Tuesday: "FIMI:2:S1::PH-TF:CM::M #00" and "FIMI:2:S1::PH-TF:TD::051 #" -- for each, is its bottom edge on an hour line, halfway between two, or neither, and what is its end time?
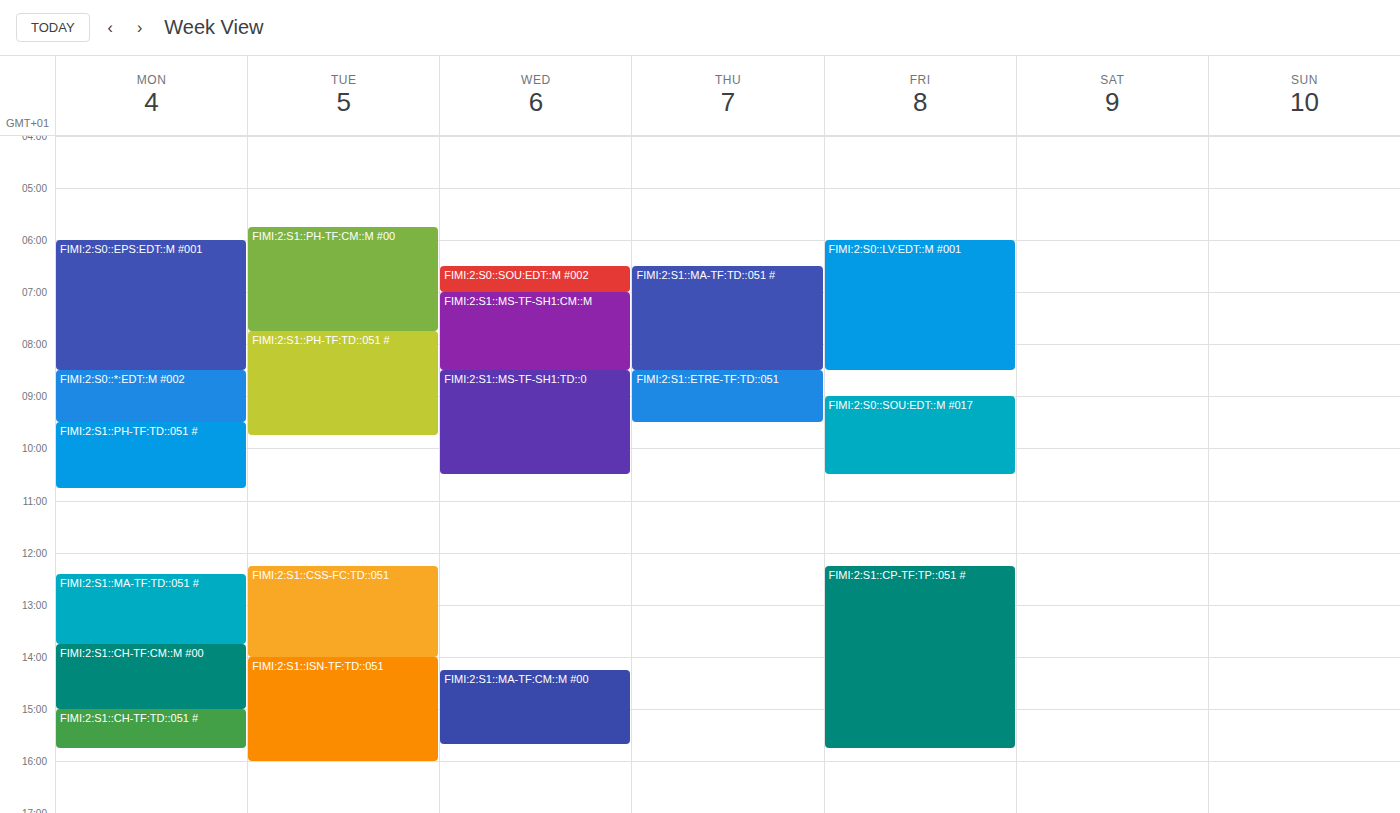
"FIMI:2:S1::PH-TF:CM::M #00": 7:45 AM, neither: three quarters of the way from the 7 AM line to the 8 AM line. "FIMI:2:S1::PH-TF:TD::051 #": 9:45 AM, neither: three quarters of the way from the 9 AM line to the 10 AM line.